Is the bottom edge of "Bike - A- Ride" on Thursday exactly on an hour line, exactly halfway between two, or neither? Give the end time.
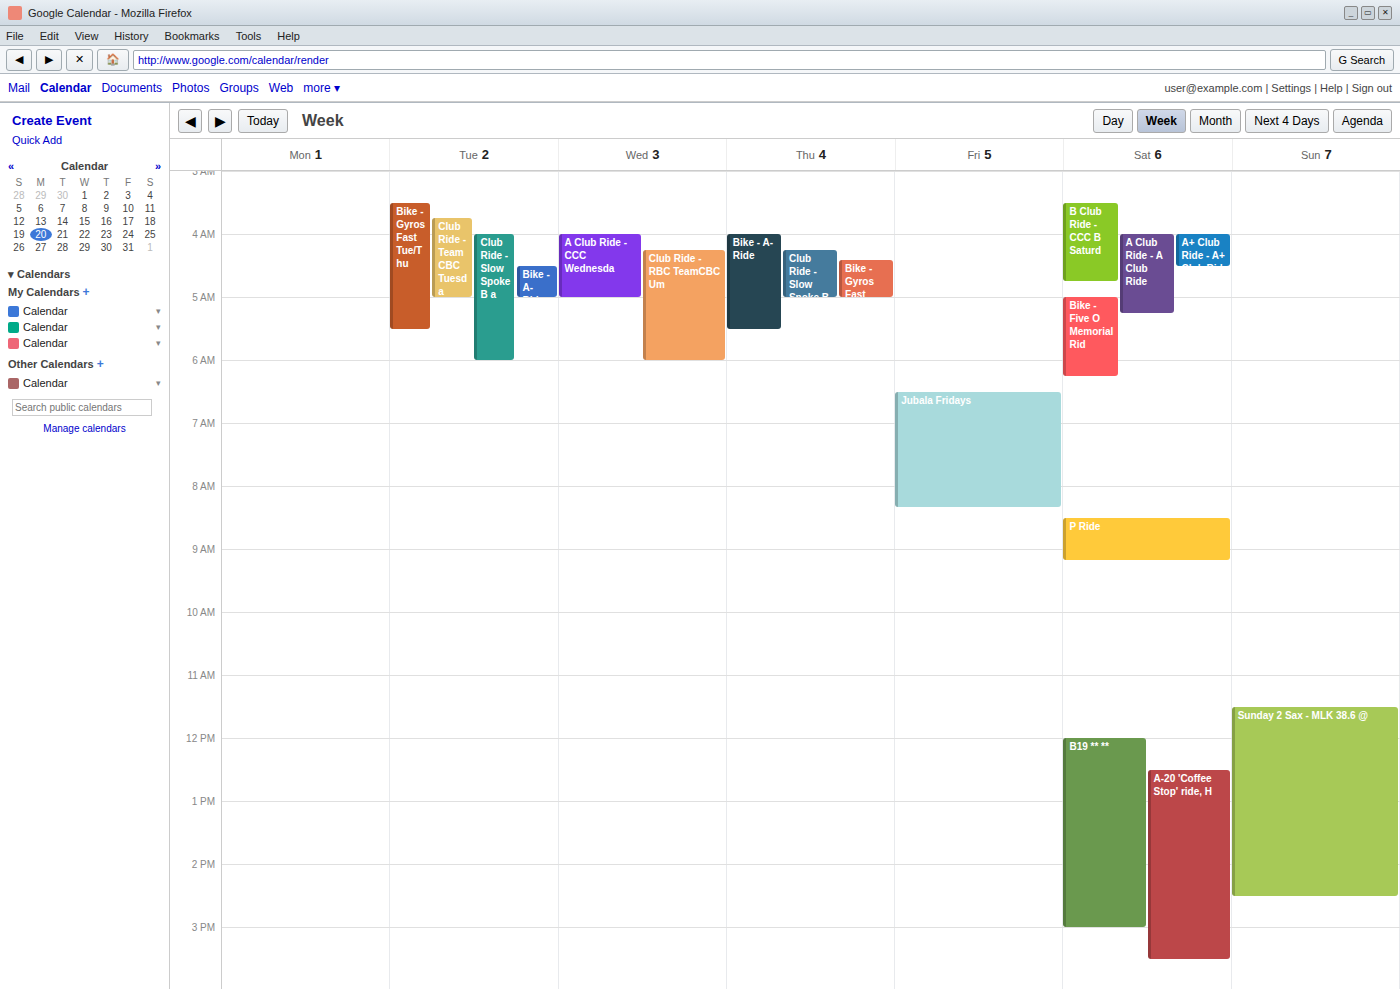
5:30 AM -- halfway between the 5 AM and 6 AM lines.